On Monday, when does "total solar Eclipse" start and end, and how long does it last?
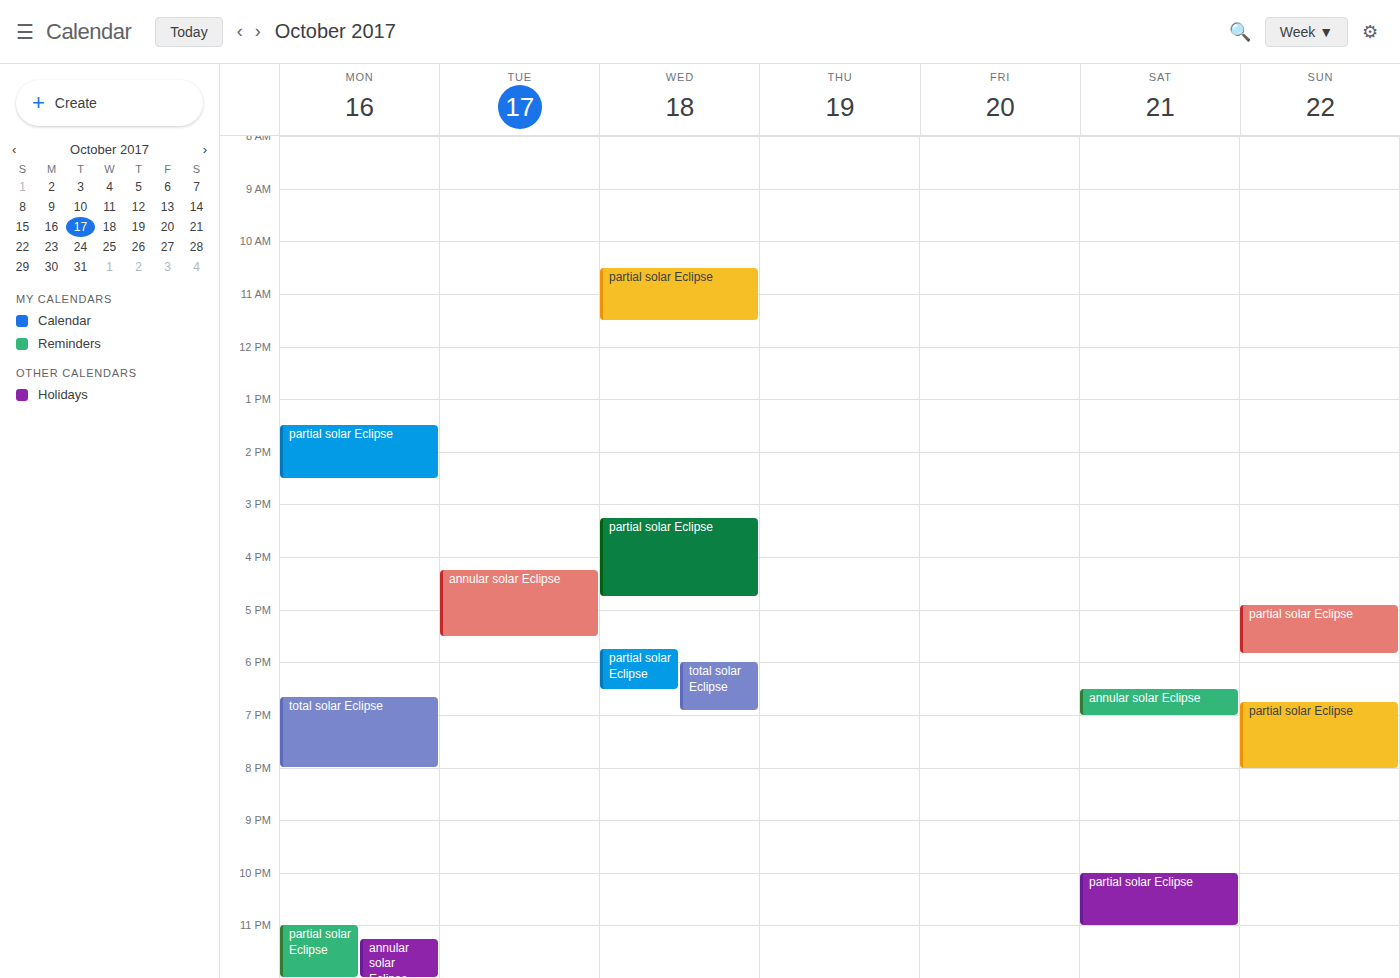
6:40 PM to 8:00 PM, 1 hour 20 minutes